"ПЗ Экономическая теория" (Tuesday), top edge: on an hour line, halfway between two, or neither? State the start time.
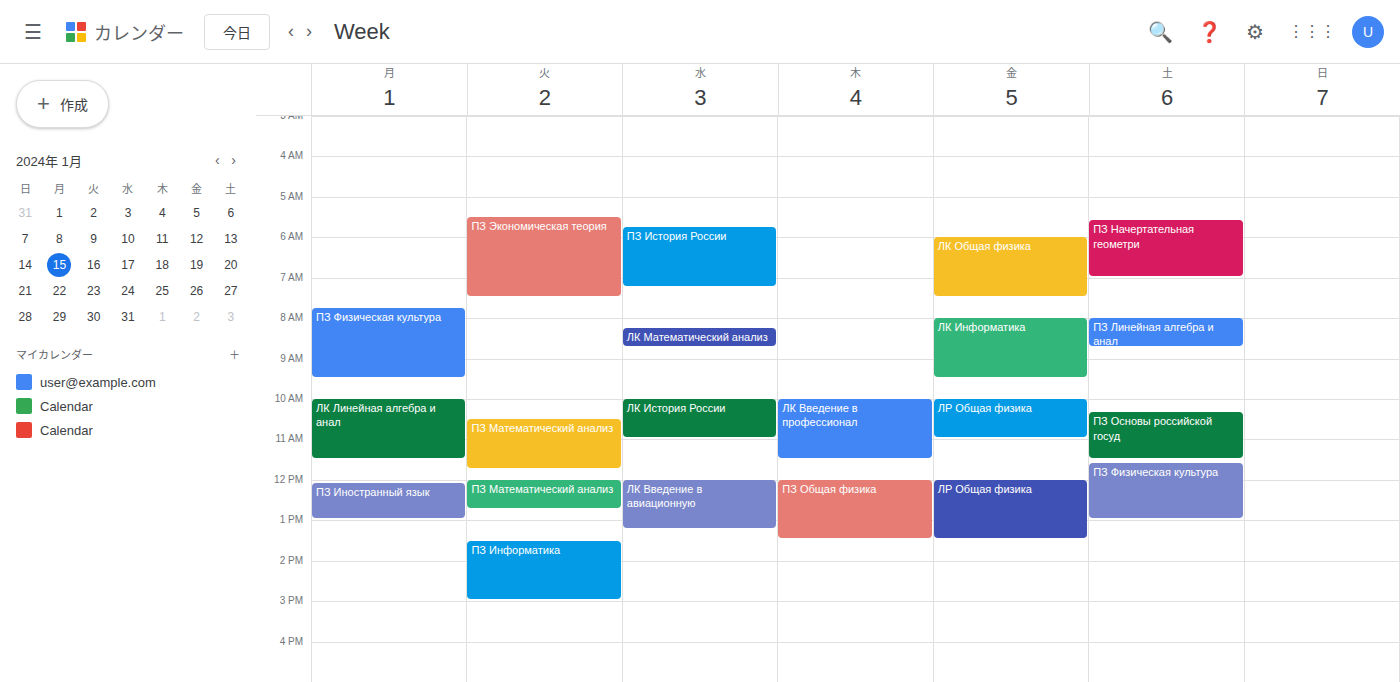
5:30 AM -- halfway between the 5 AM and 6 AM lines.